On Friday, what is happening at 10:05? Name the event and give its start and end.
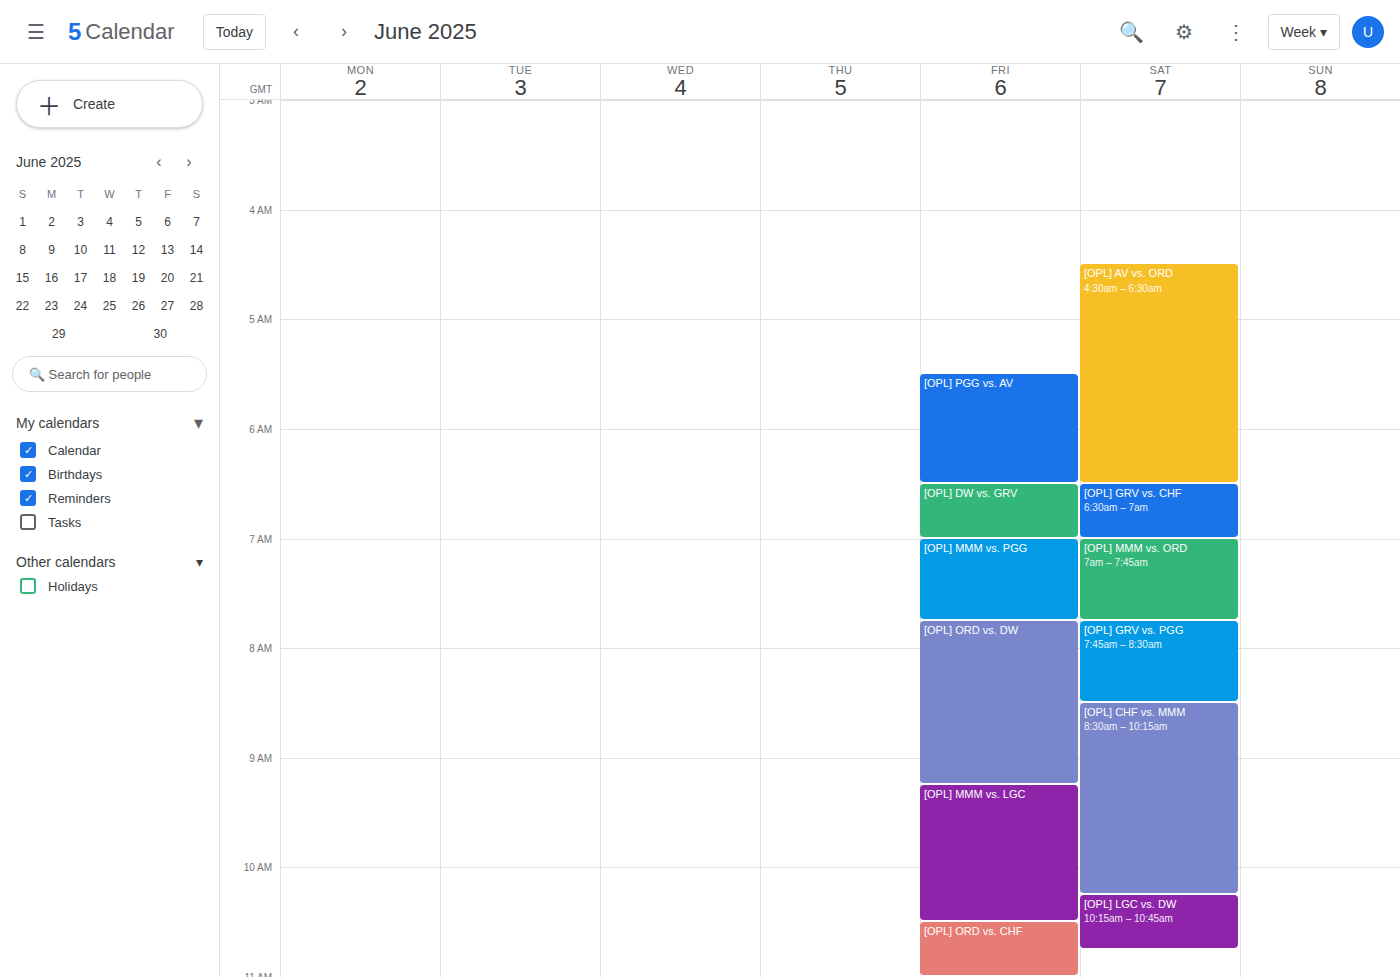
"[OPL] MMM vs. LGC", 09:15 to 10:30